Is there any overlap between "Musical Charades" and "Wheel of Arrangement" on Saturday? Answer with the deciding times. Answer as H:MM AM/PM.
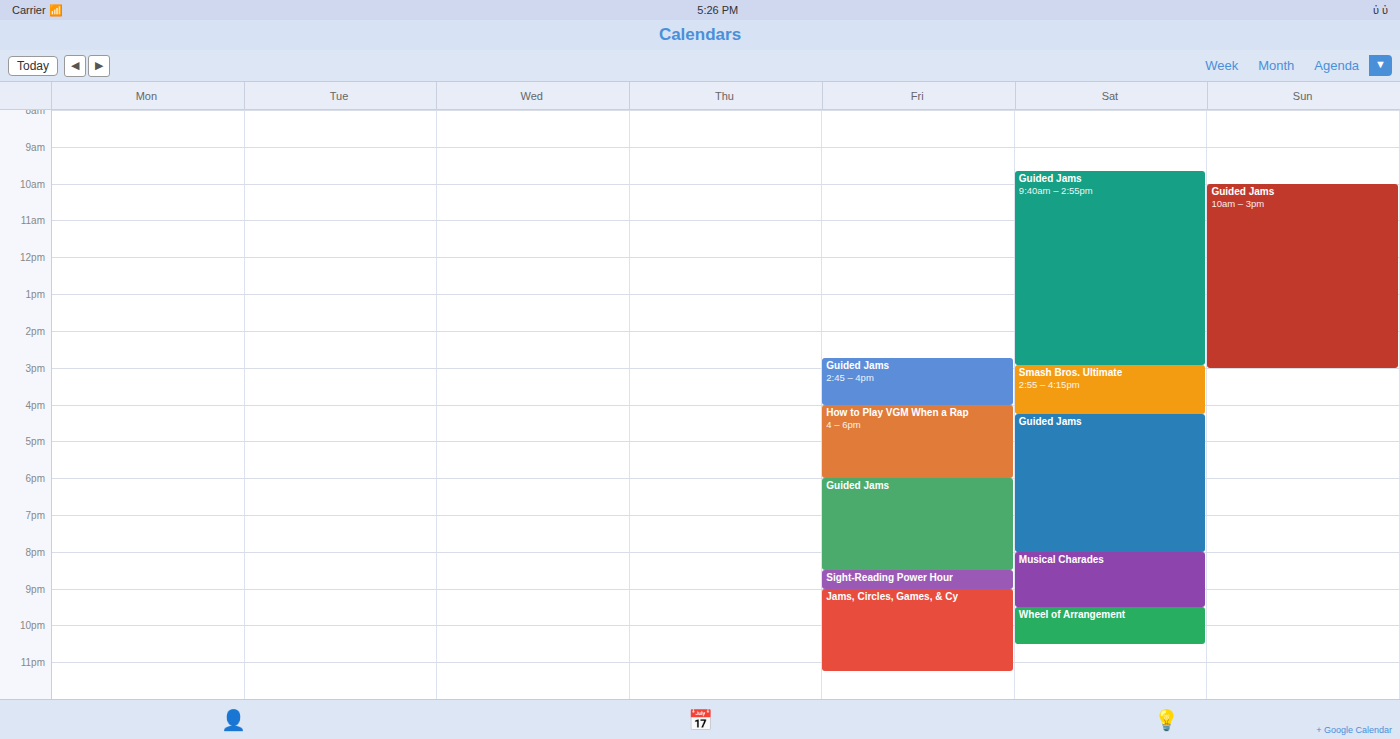
"Musical Charades" ends at 9:30 PM, exactly when "Wheel of Arrangement" starts -- they touch but do not overlap.